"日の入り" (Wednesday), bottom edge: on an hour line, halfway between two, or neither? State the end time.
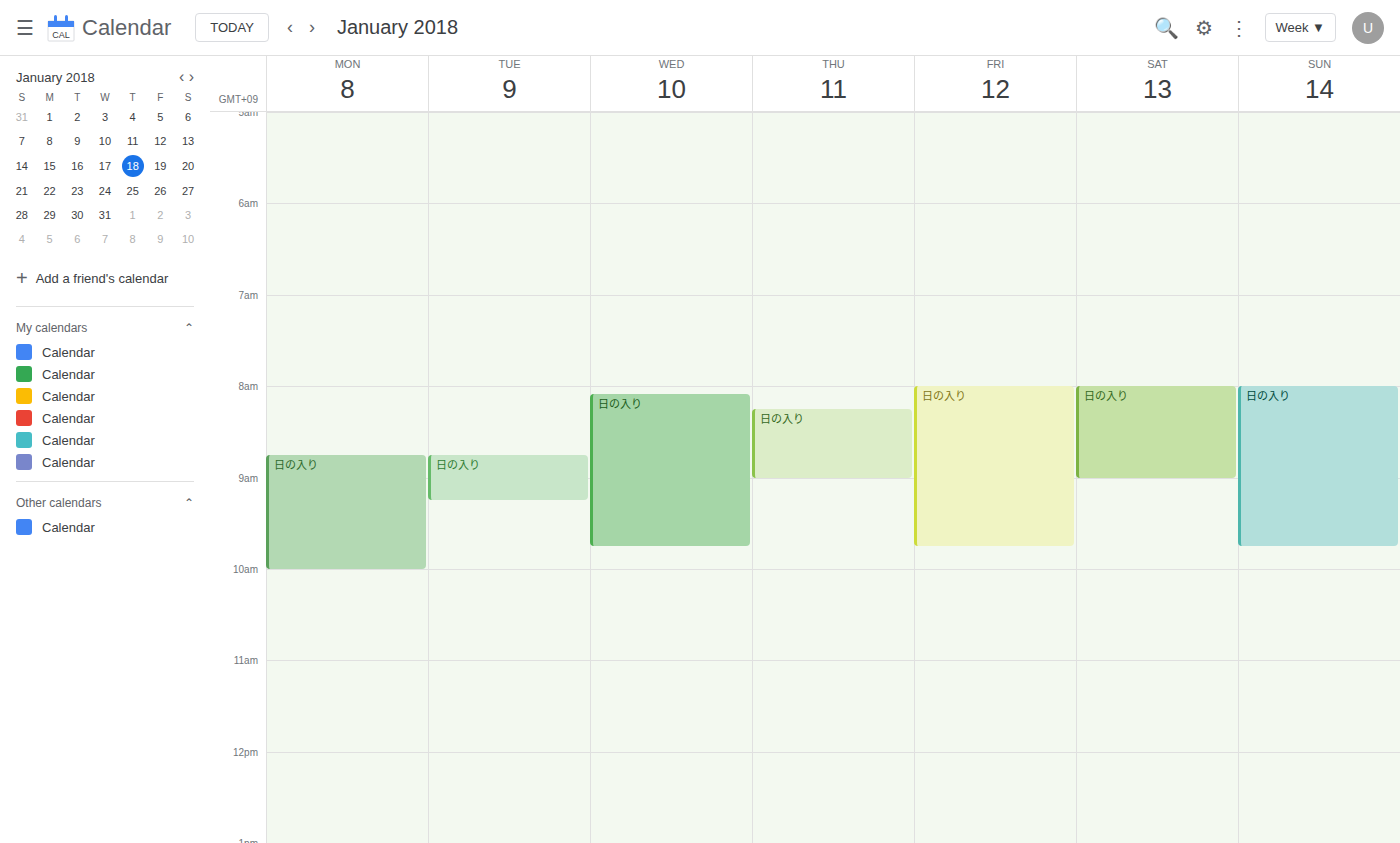
9:45 AM -- neither: three quarters of the way from the 9 AM line to the 10 AM line.